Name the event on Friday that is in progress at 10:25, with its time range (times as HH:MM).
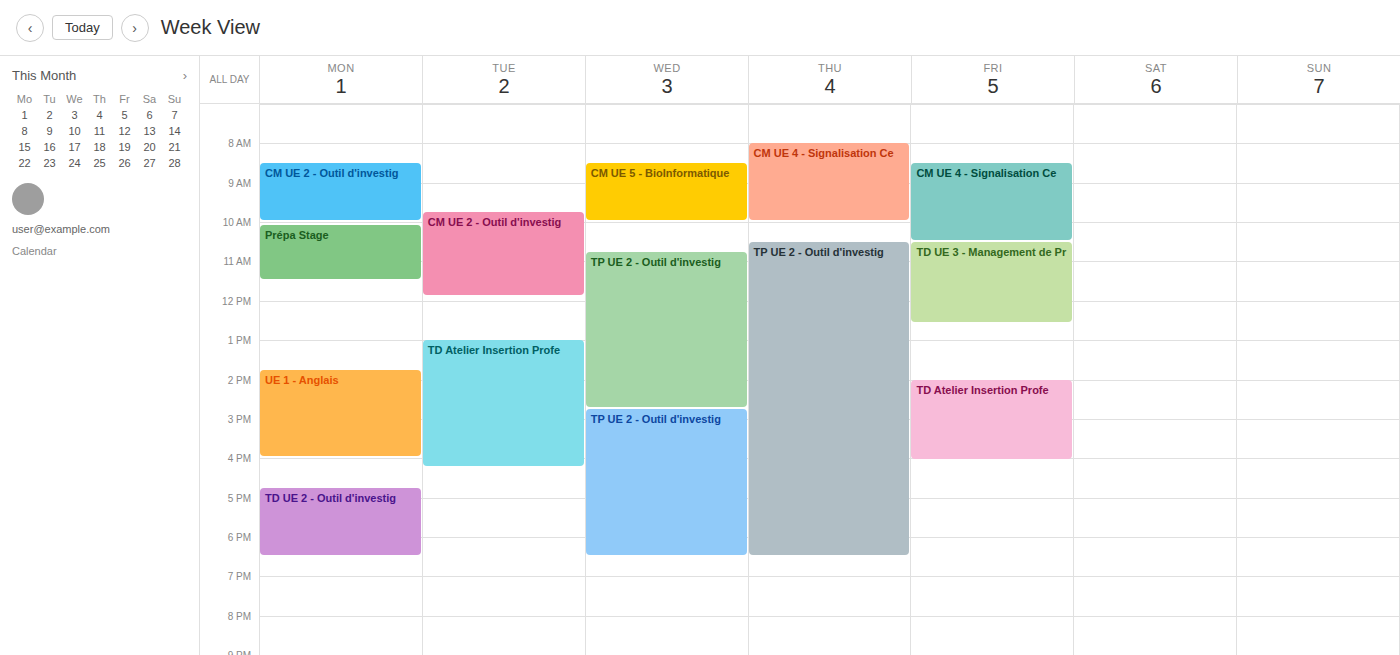
"CM UE 4 - Signalisation Ce", 08:30 to 10:30